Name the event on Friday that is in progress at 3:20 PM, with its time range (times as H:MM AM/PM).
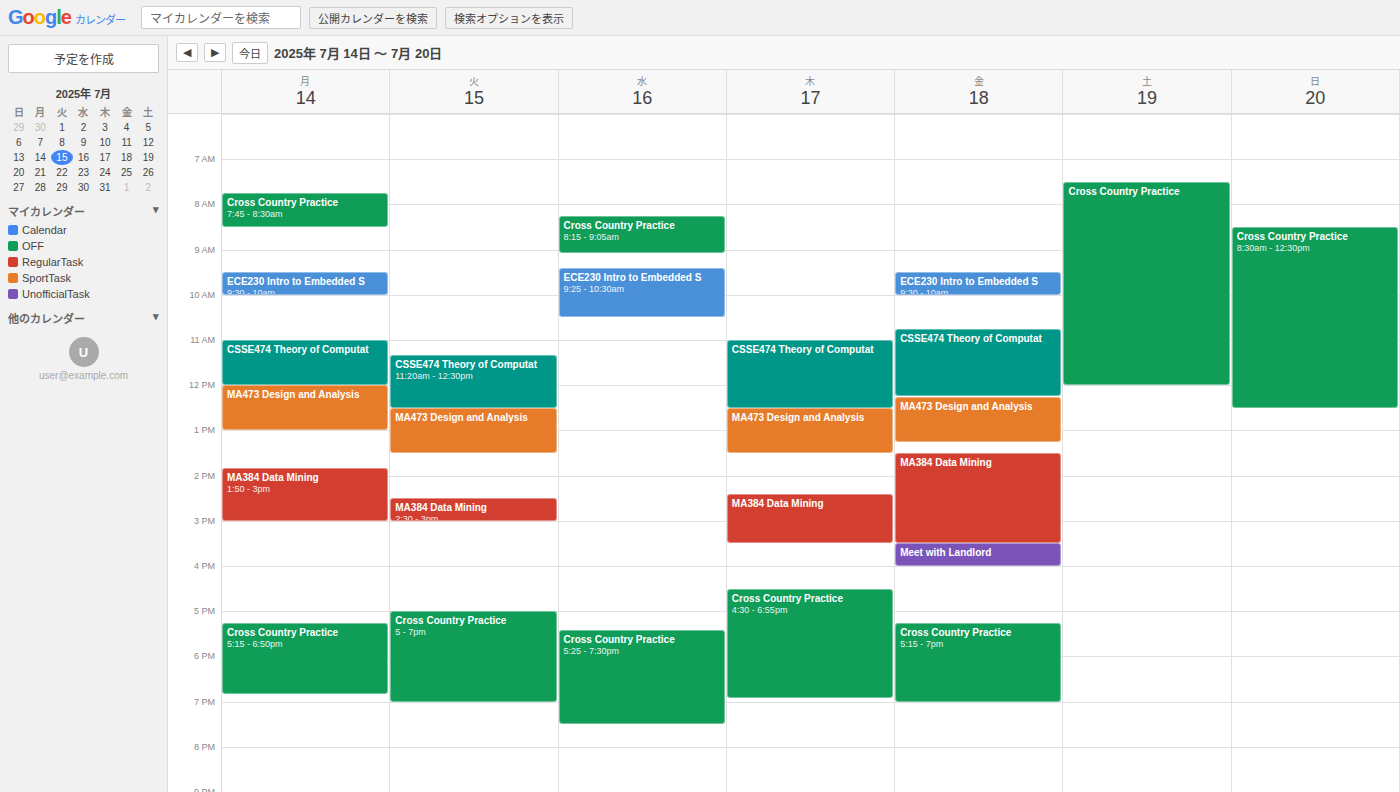
"MA384 Data Mining", 1:30 PM to 3:30 PM